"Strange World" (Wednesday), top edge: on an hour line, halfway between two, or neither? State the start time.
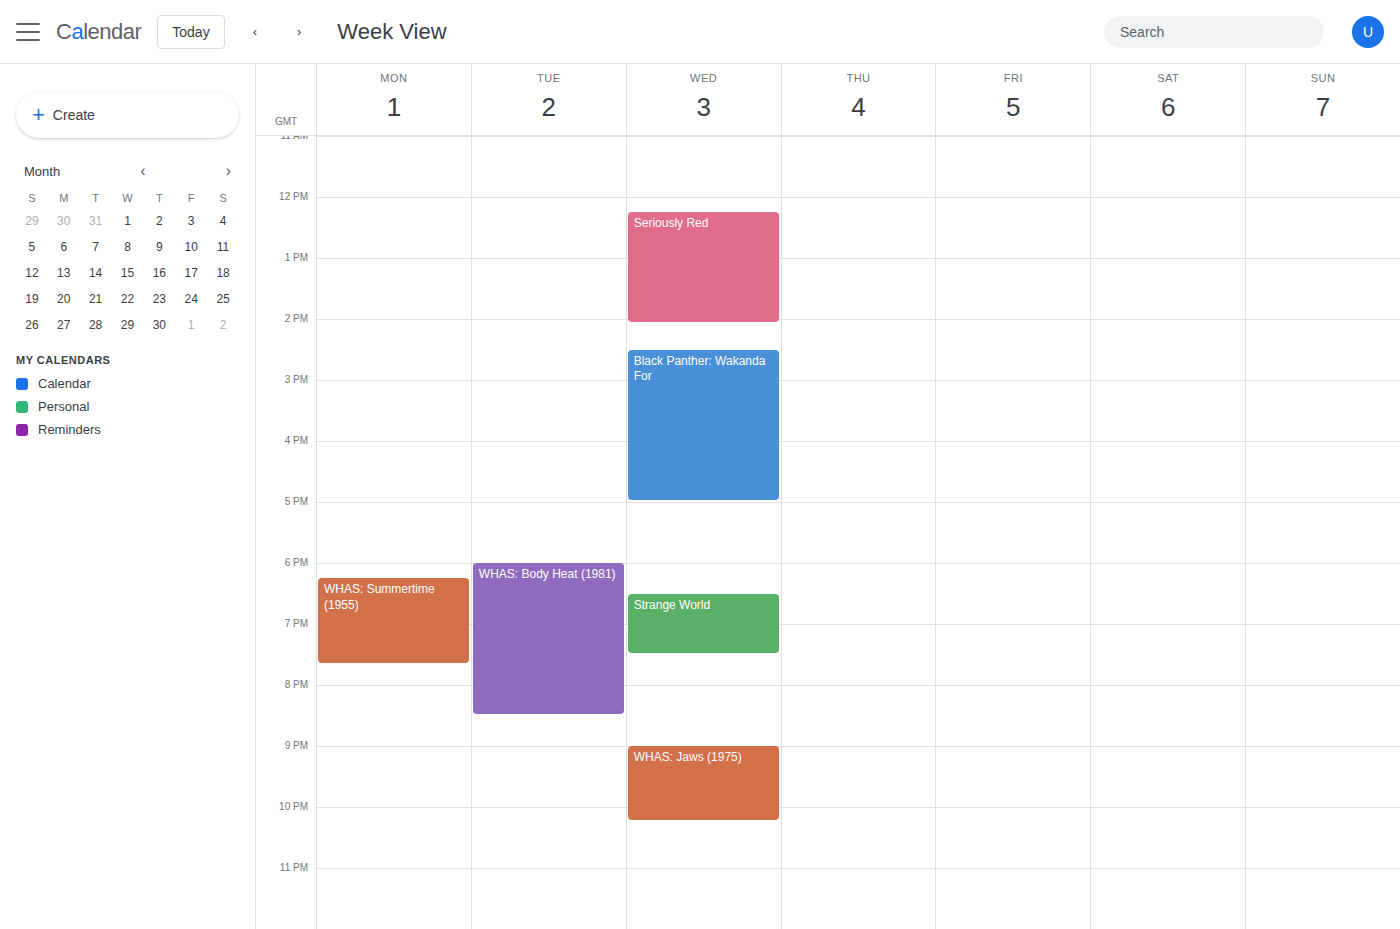
6:30 PM -- halfway between the 6 PM and 7 PM lines.